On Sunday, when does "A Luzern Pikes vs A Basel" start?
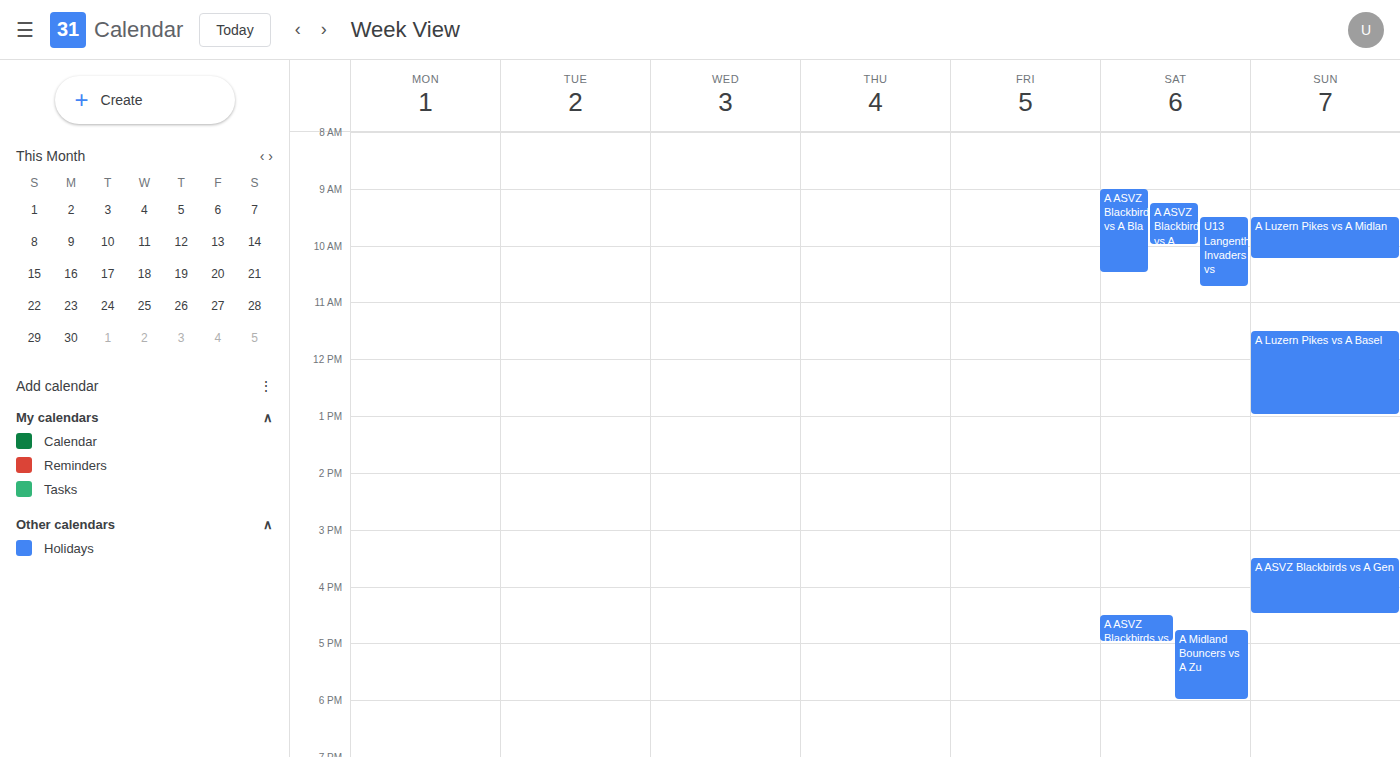
11:30 AM